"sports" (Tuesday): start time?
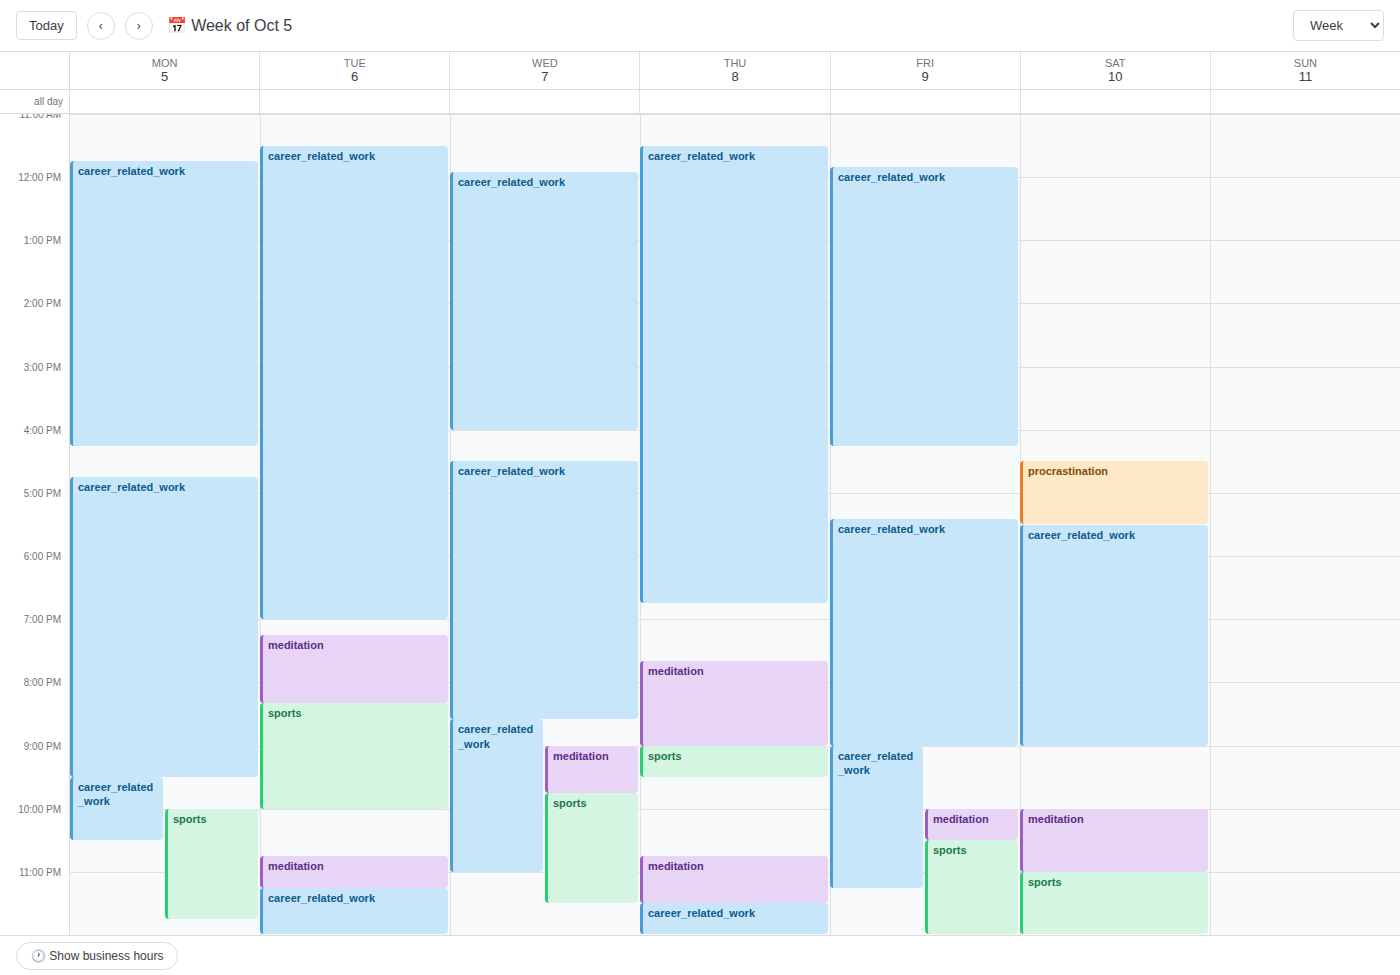
8:20 PM